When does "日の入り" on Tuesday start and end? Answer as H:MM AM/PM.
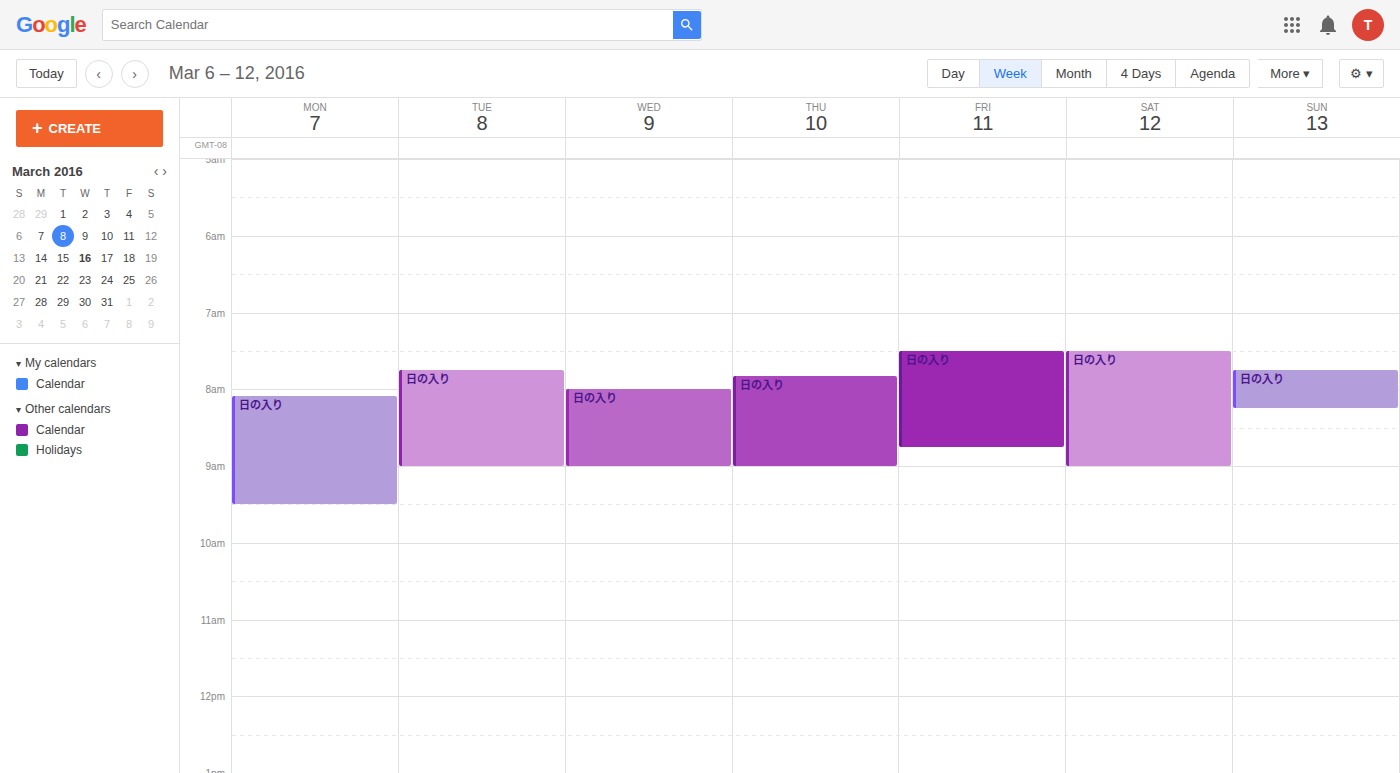
7:45 AM to 9:00 AM